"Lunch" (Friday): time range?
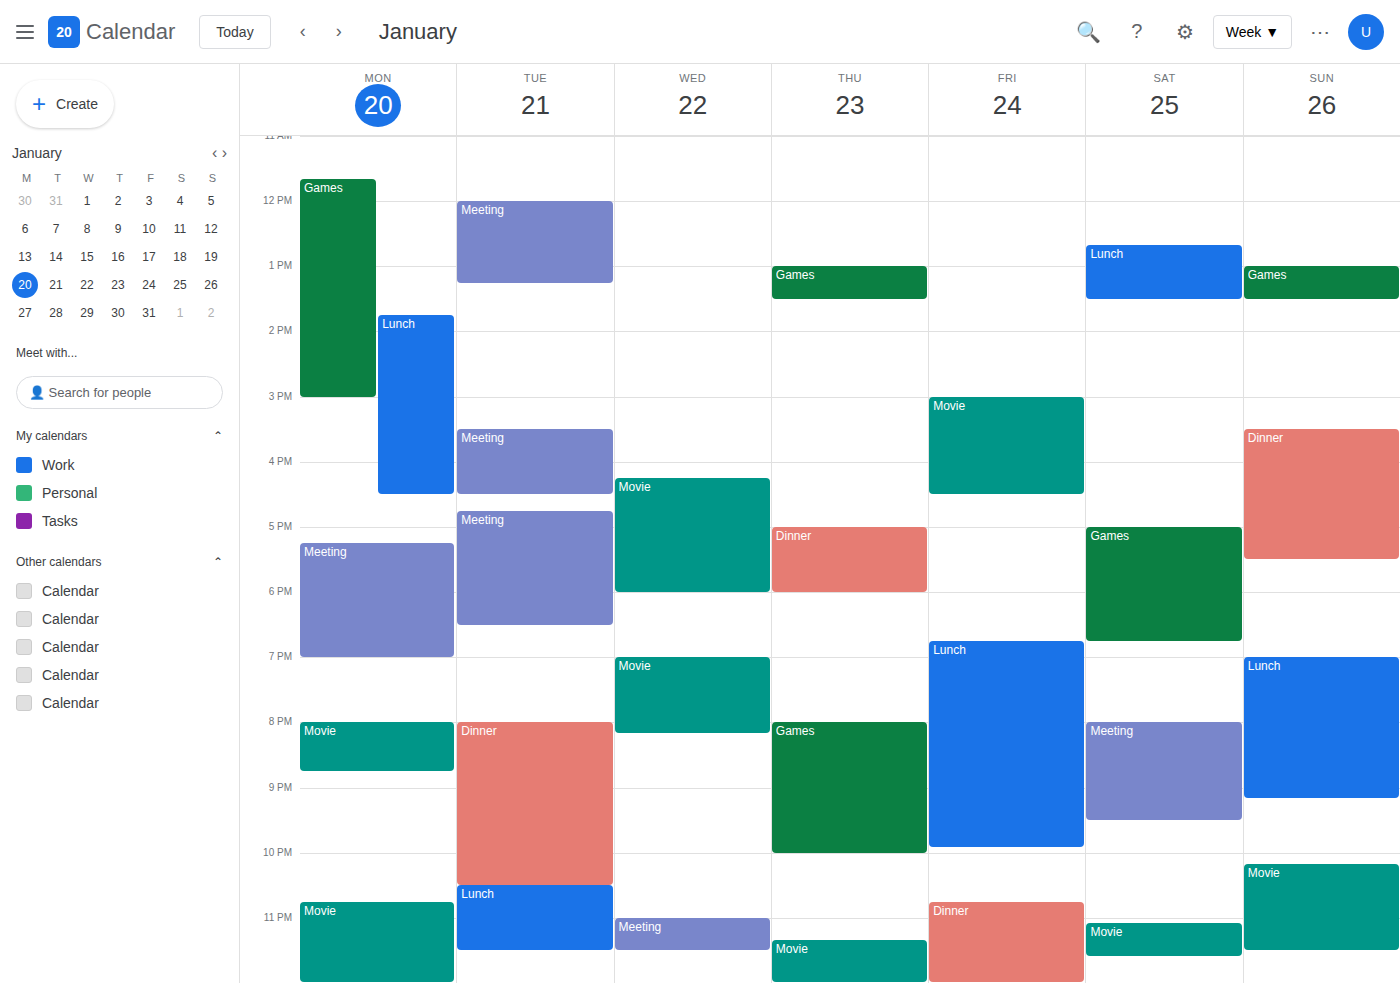
18:45 to 21:55